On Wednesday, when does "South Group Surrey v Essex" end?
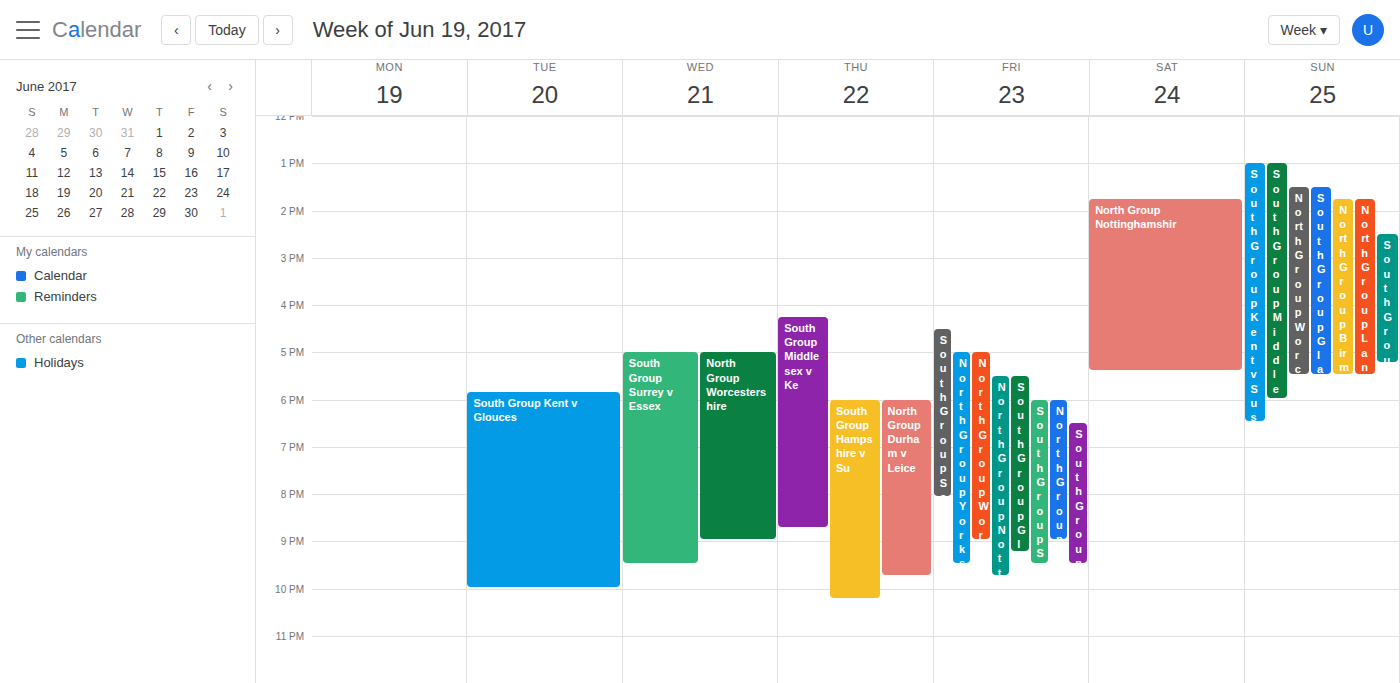
9:30 PM